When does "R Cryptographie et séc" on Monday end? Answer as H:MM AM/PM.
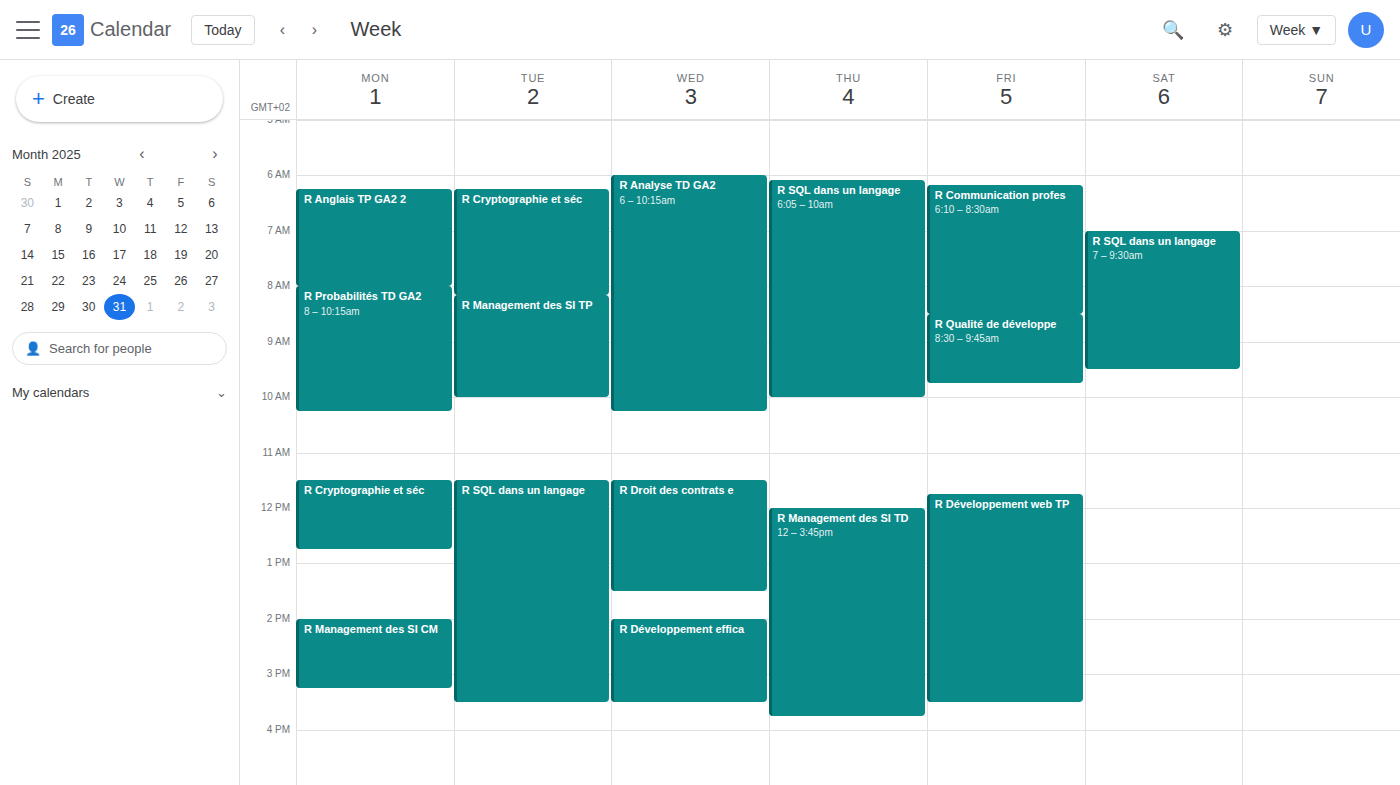
12:45 PM